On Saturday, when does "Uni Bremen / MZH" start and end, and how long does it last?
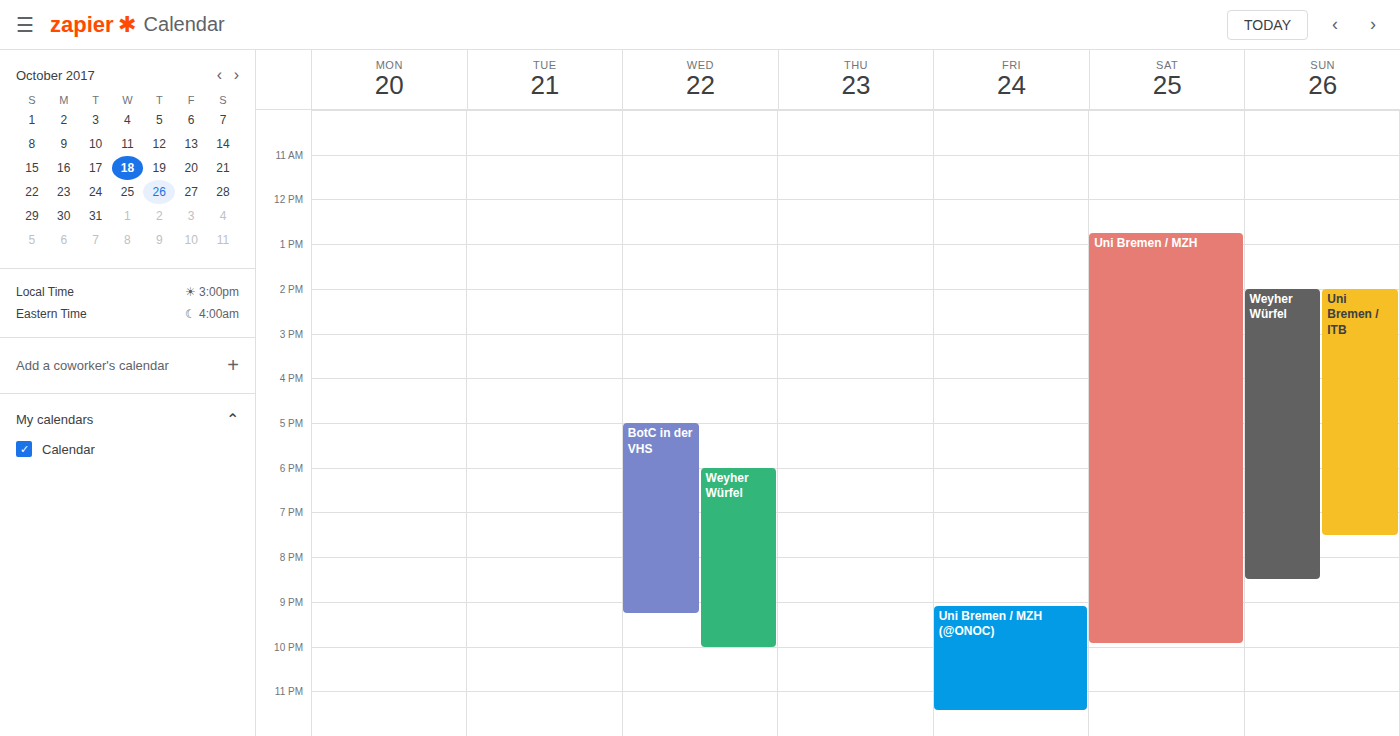
12:45 to 21:55, 9 hours 10 minutes